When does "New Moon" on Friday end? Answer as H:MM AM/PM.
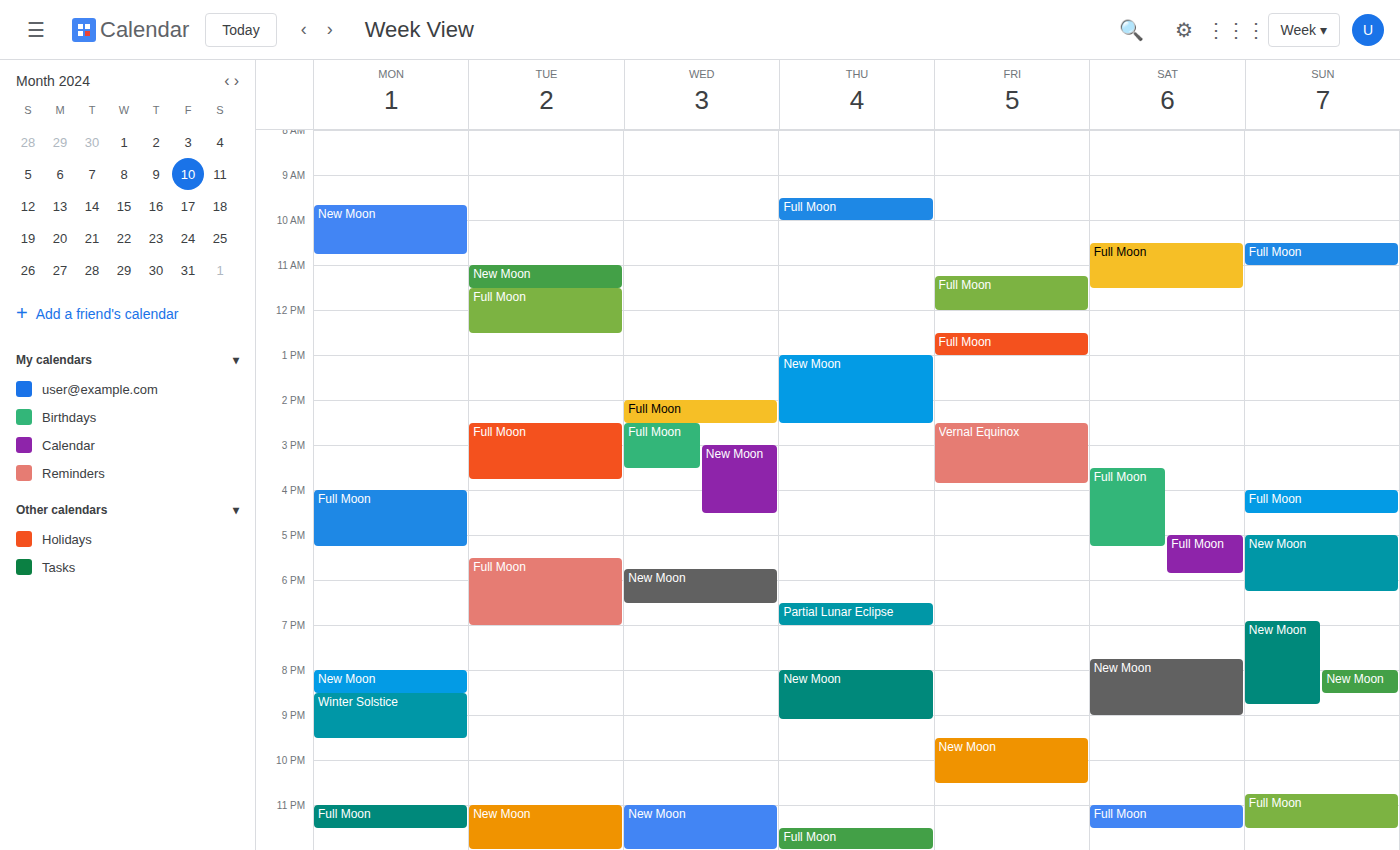
10:30 PM